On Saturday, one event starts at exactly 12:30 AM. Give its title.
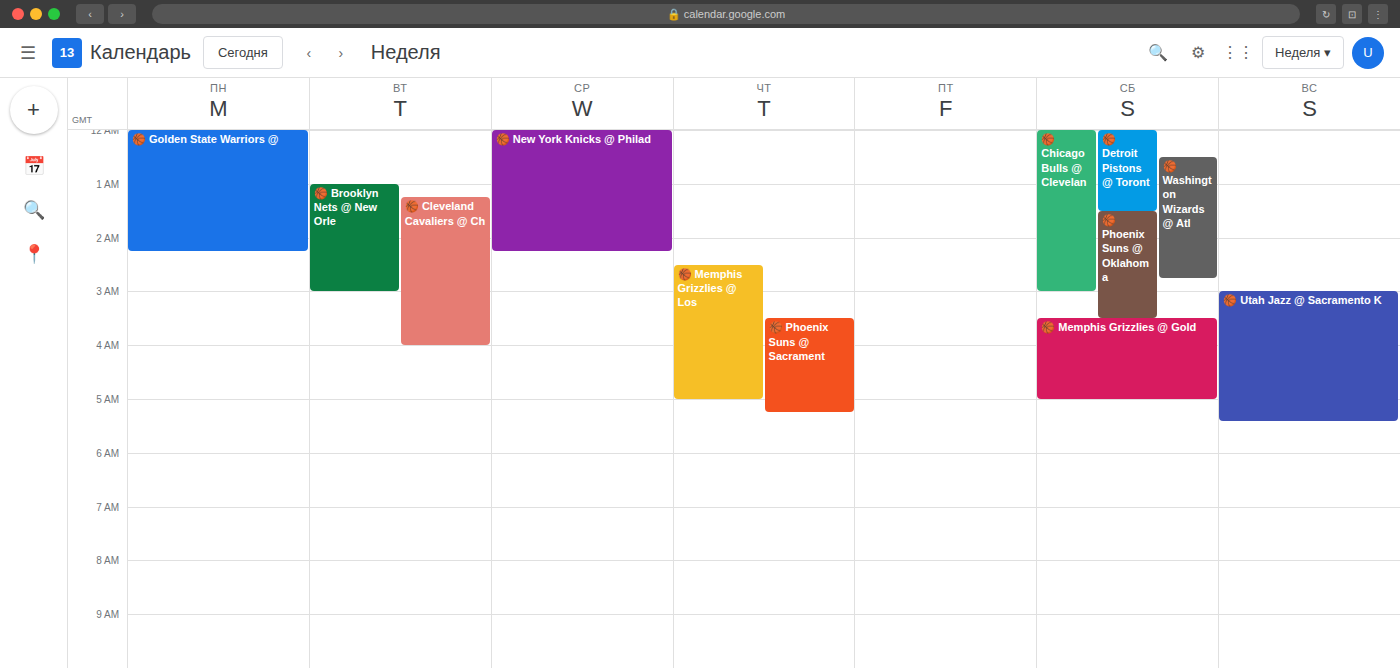
"🏀 Washington Wizards @ Atl"